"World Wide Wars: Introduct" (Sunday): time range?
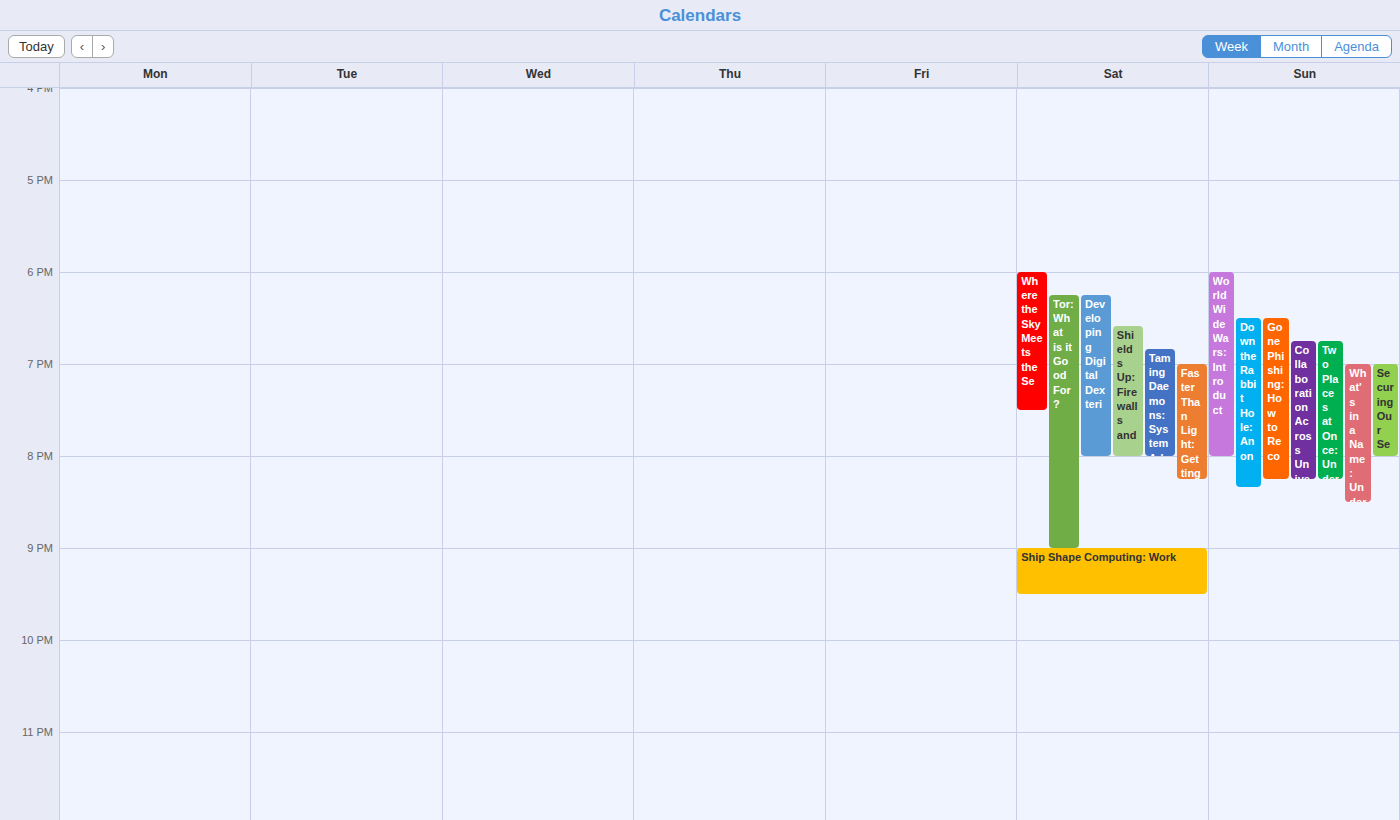
6:00 PM to 8:00 PM